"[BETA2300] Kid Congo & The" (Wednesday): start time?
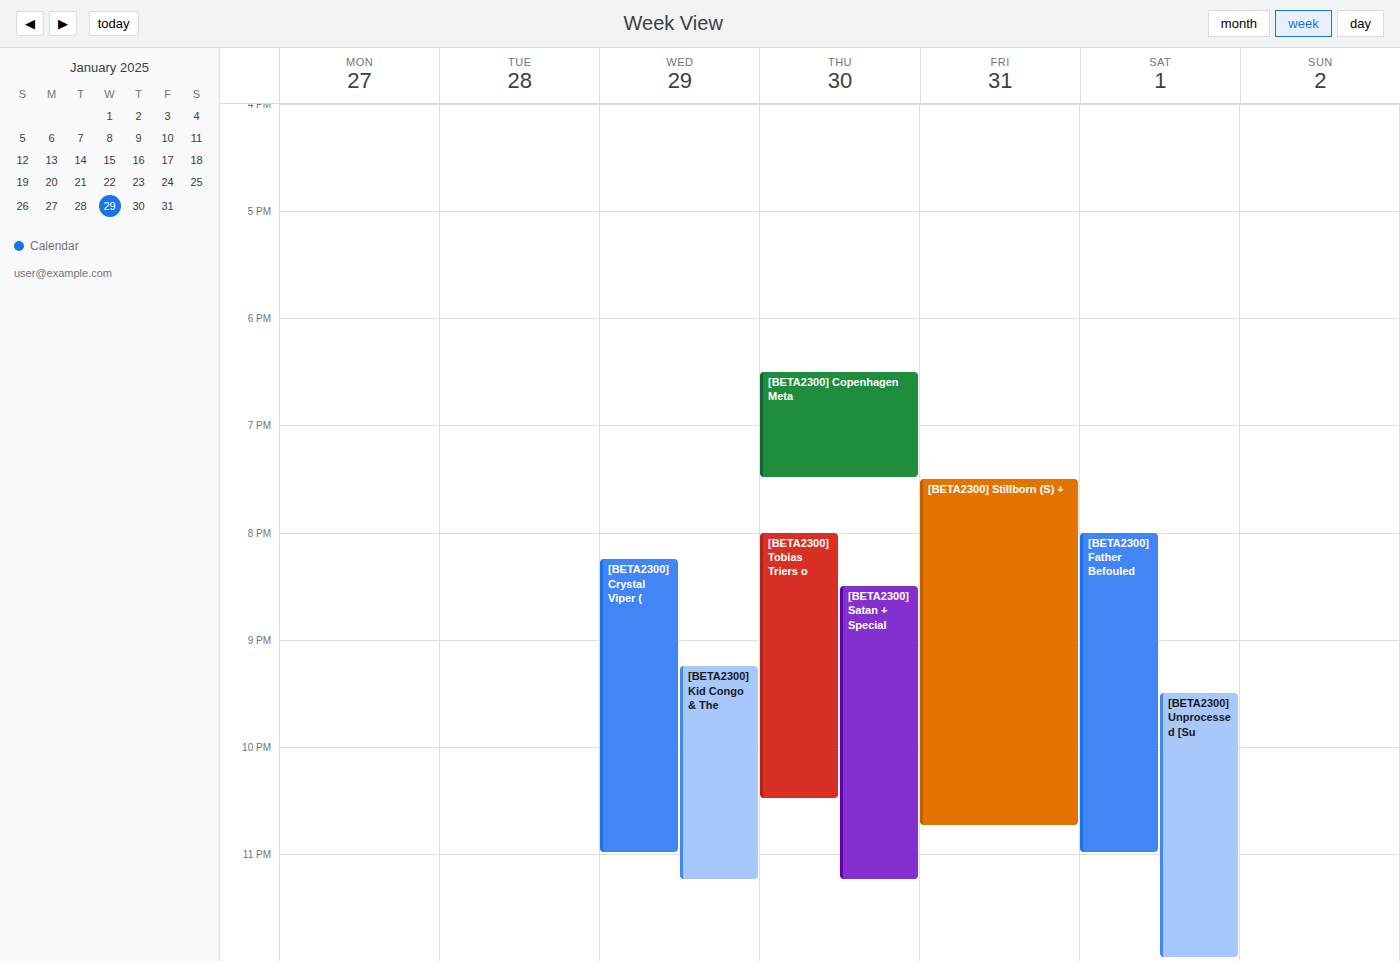
21:15